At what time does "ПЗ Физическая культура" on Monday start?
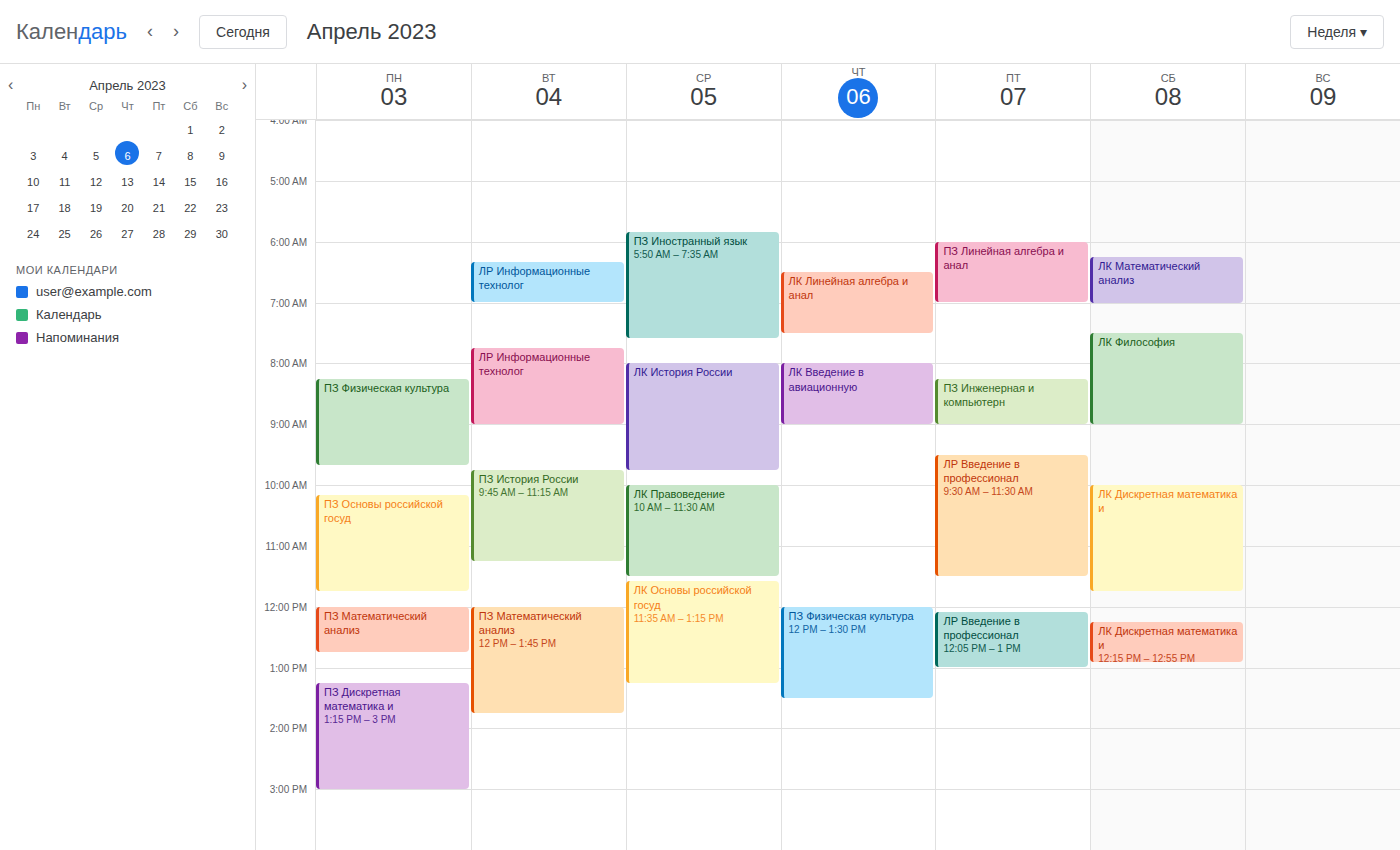
8:15 AM